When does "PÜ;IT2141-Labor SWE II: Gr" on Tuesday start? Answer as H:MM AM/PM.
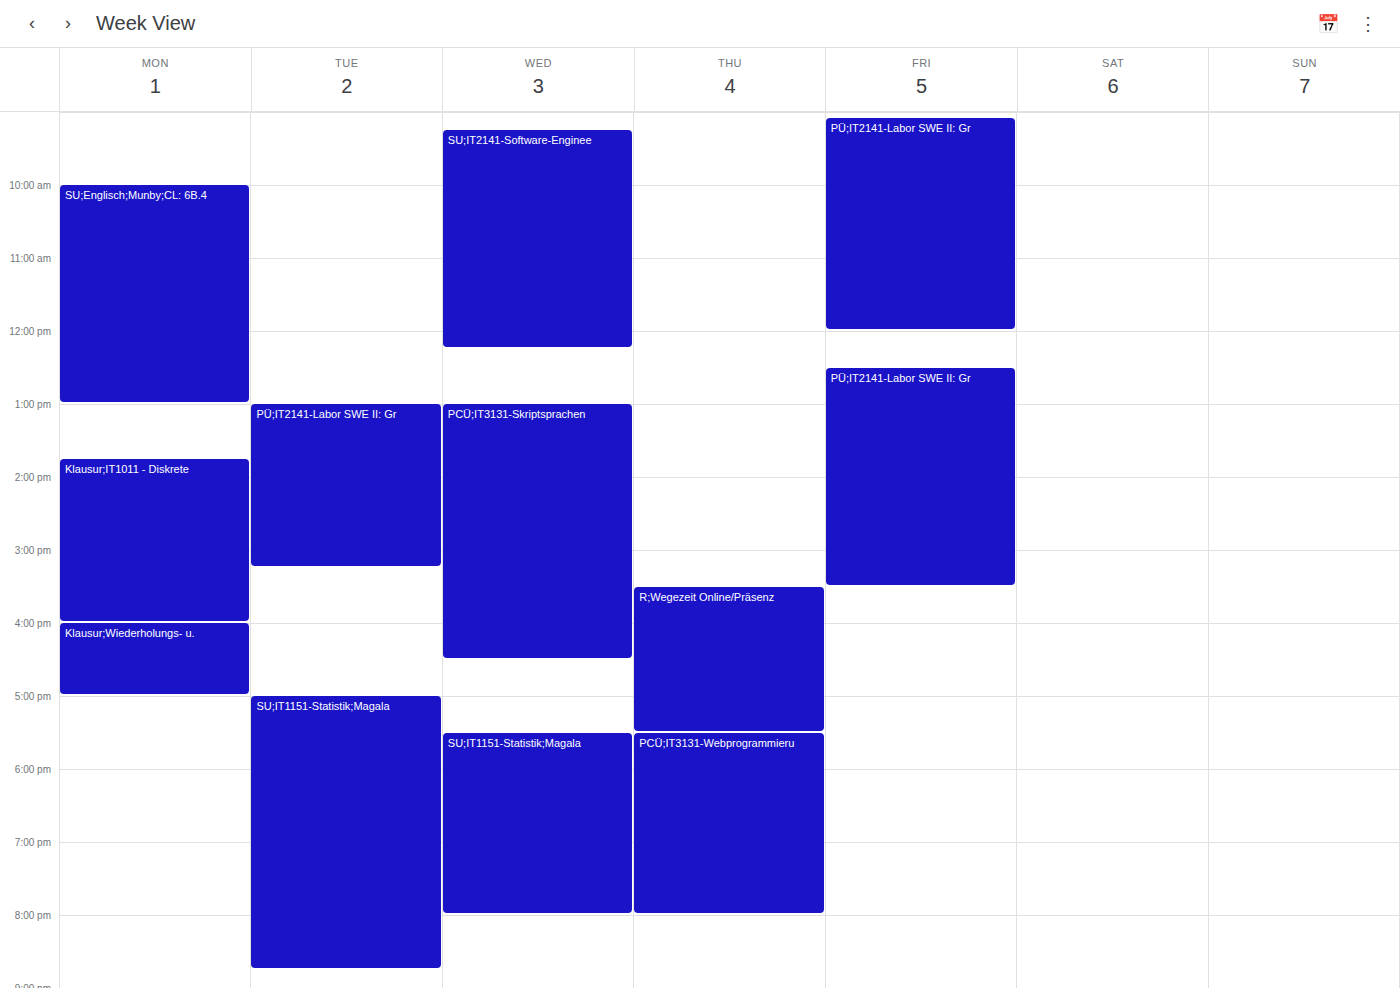
1:00 PM